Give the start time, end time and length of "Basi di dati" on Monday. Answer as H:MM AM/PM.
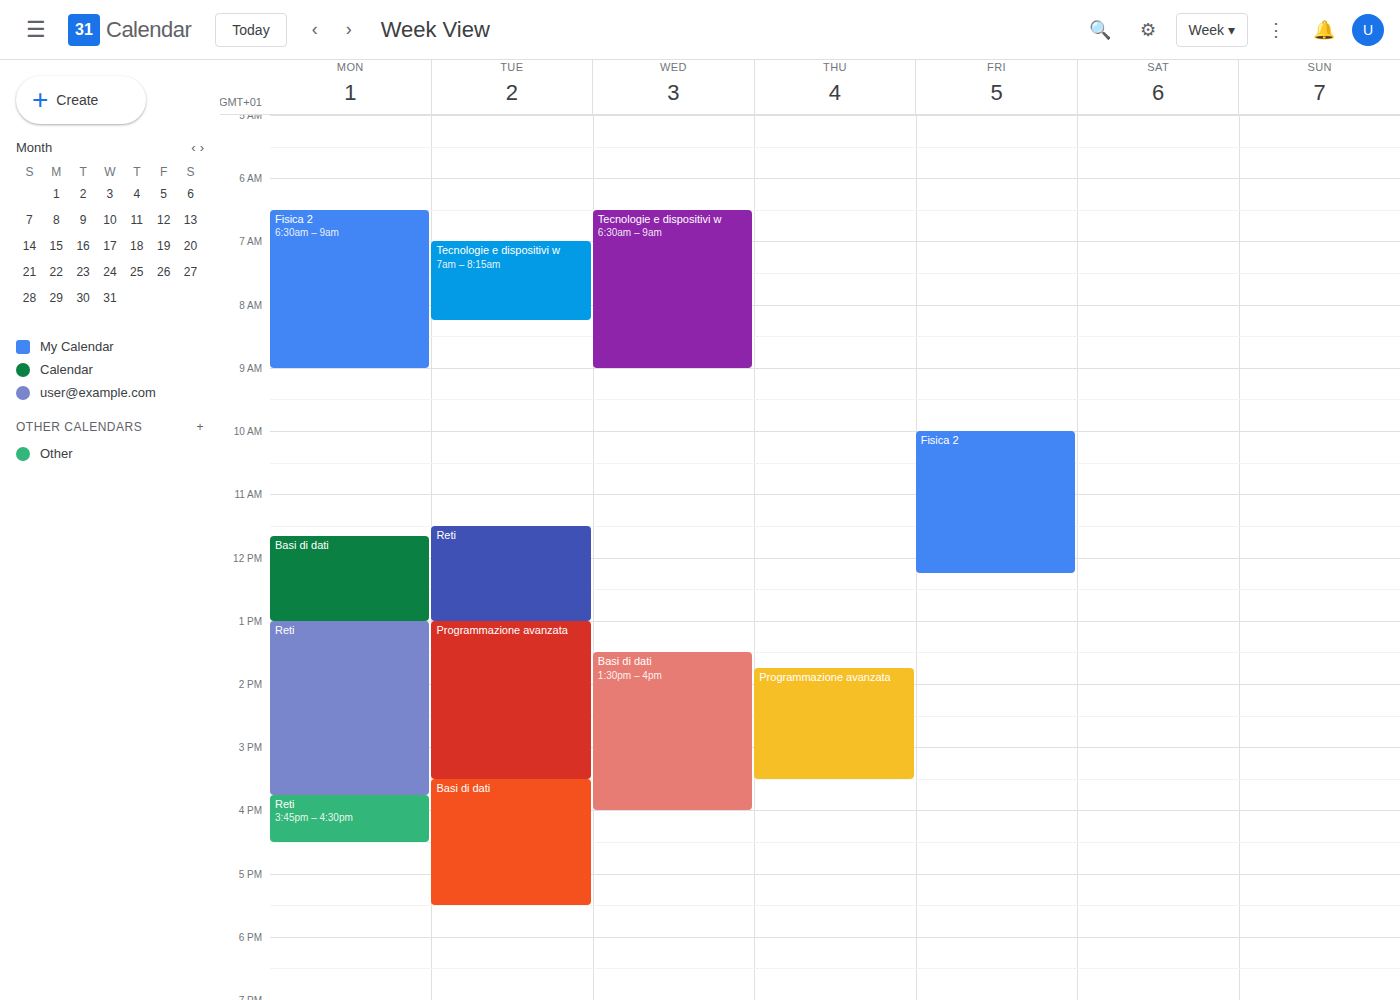
11:40 AM to 1:00 PM, 1 hour 20 minutes